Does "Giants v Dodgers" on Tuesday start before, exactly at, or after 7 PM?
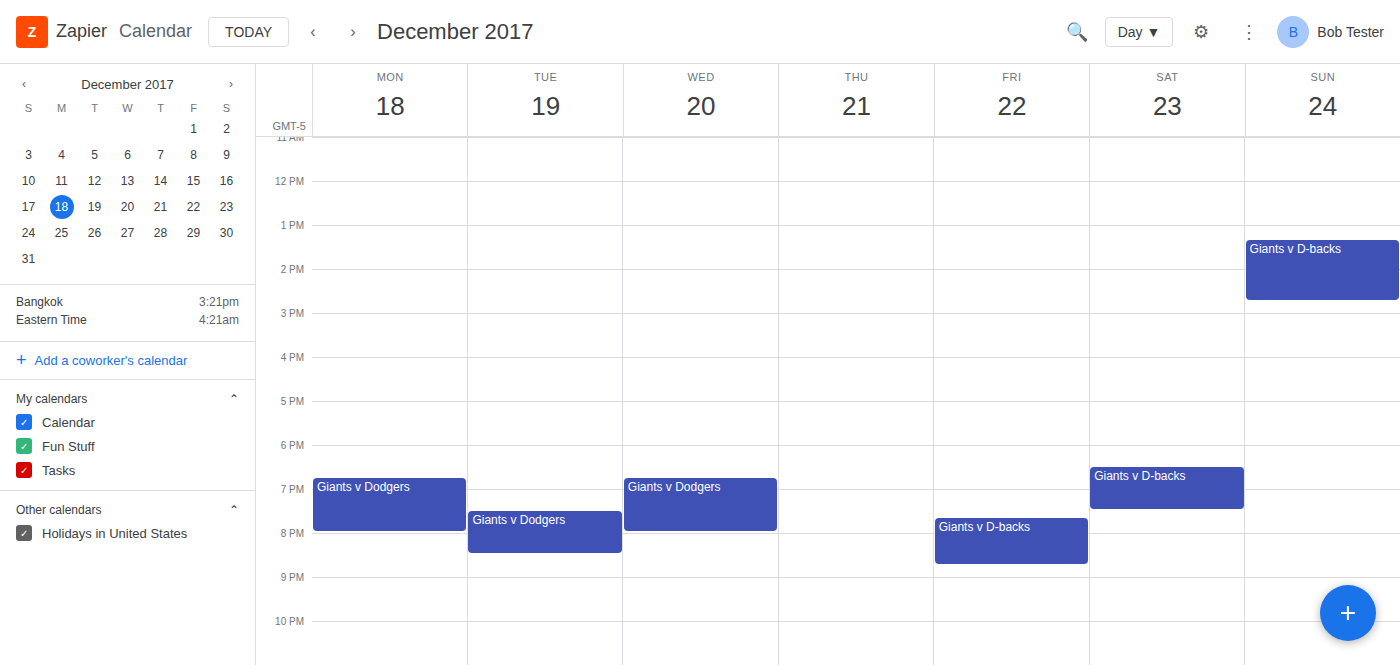
7:30 PM -- after 7 PM, 30 minutes below the 7 PM line.